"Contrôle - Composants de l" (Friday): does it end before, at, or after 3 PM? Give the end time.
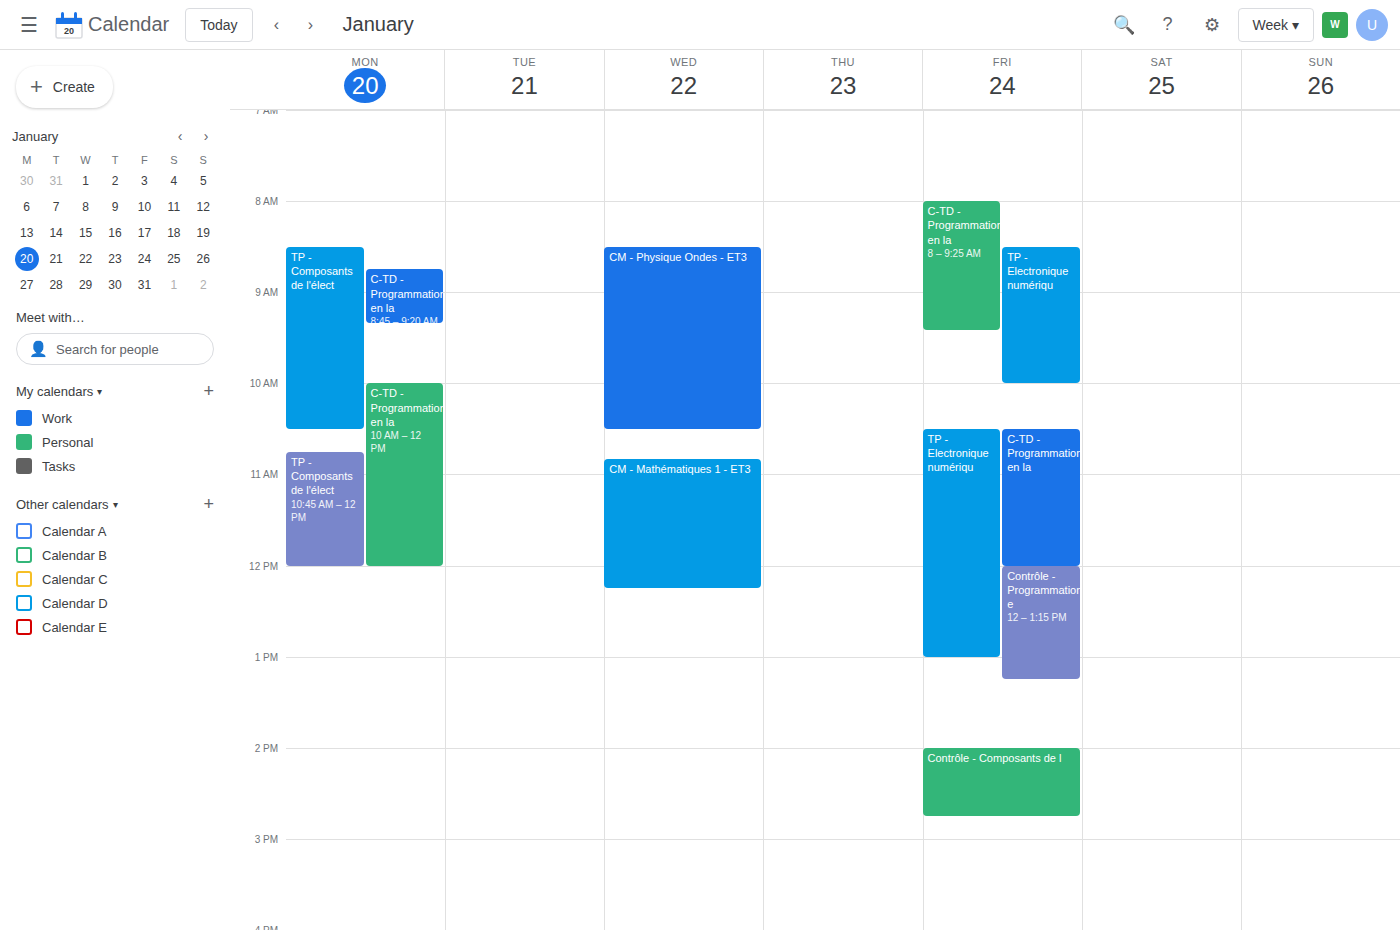
2:45 PM -- before 3 PM, 15 minutes above the 3 PM line.